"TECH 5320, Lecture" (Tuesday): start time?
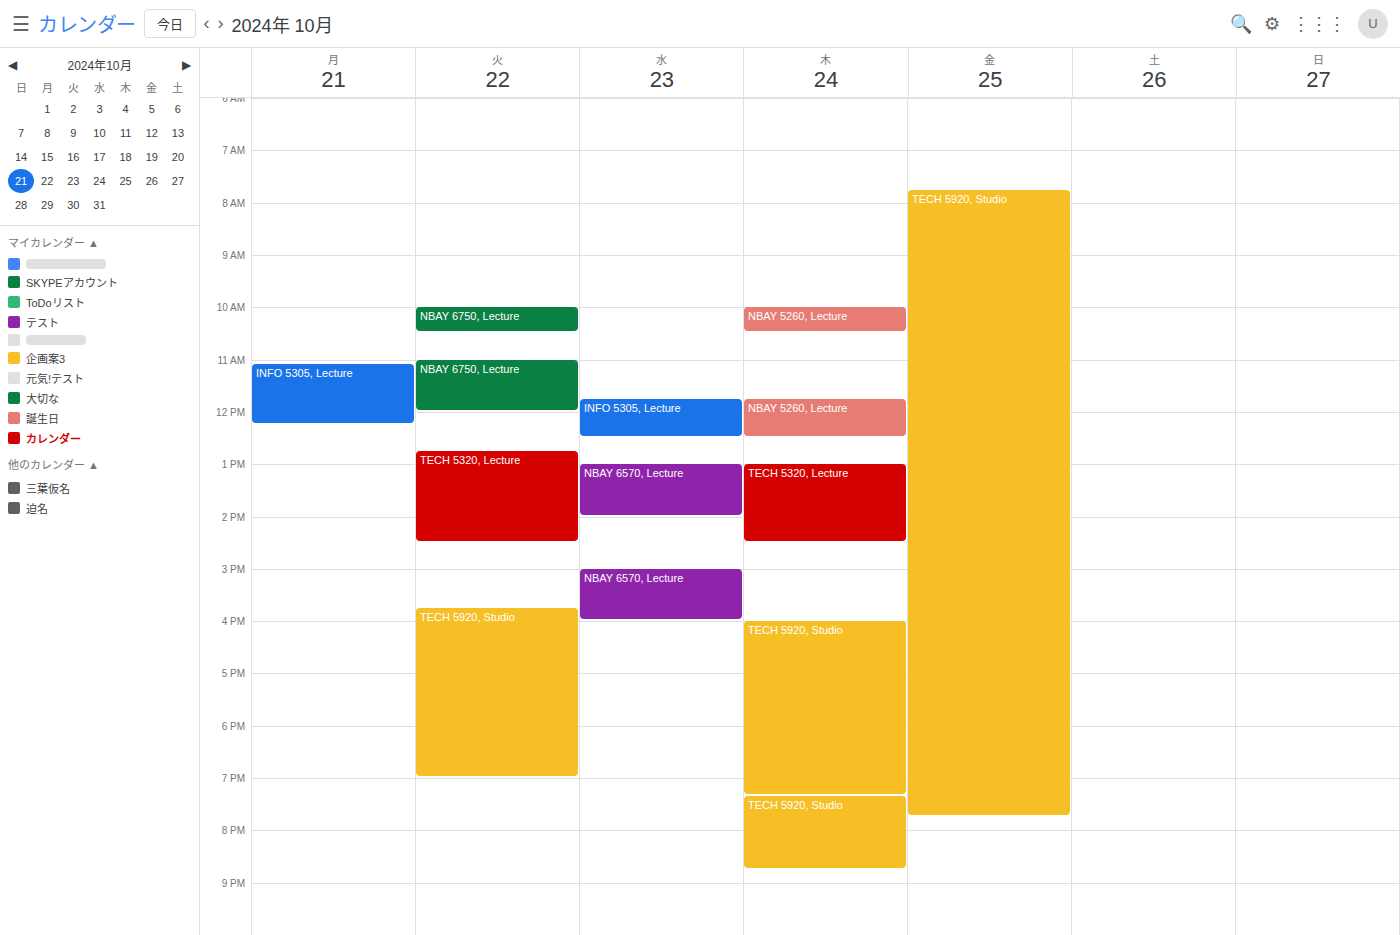
12:45 PM